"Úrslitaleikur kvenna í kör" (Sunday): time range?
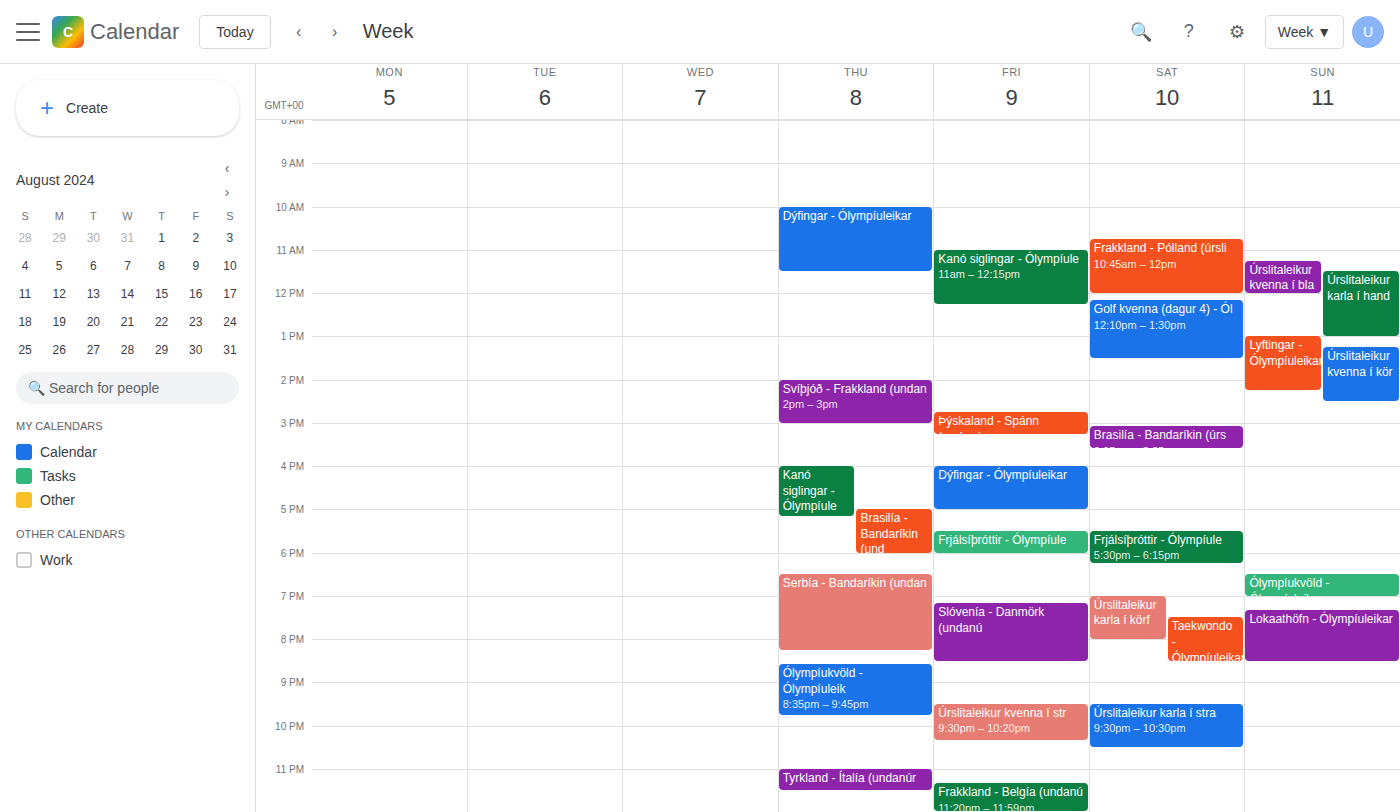
1:15 PM to 2:30 PM